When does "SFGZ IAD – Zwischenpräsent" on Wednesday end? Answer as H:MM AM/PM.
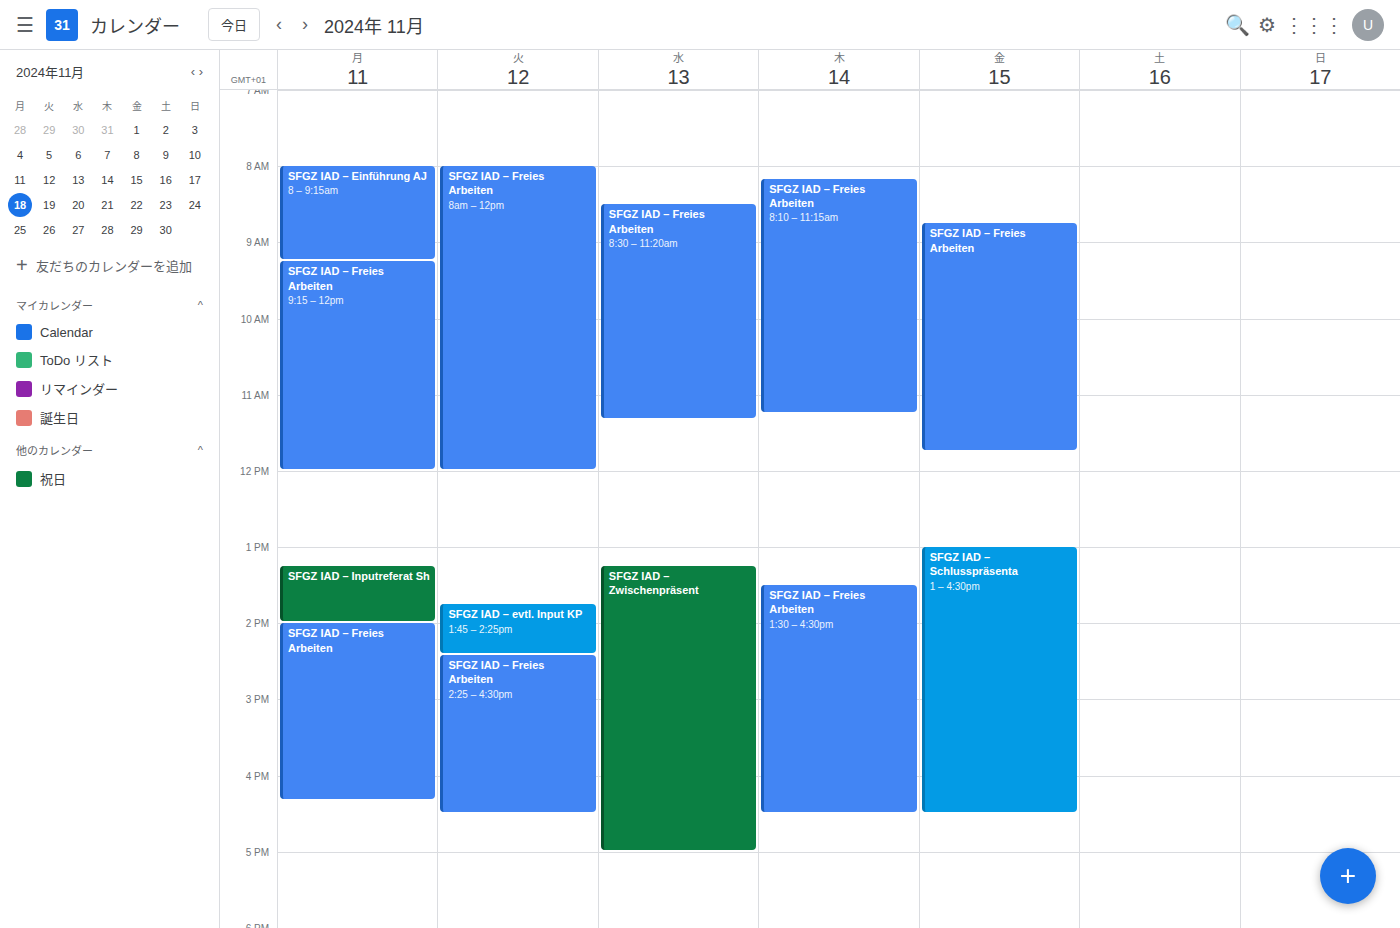
5:00 PM